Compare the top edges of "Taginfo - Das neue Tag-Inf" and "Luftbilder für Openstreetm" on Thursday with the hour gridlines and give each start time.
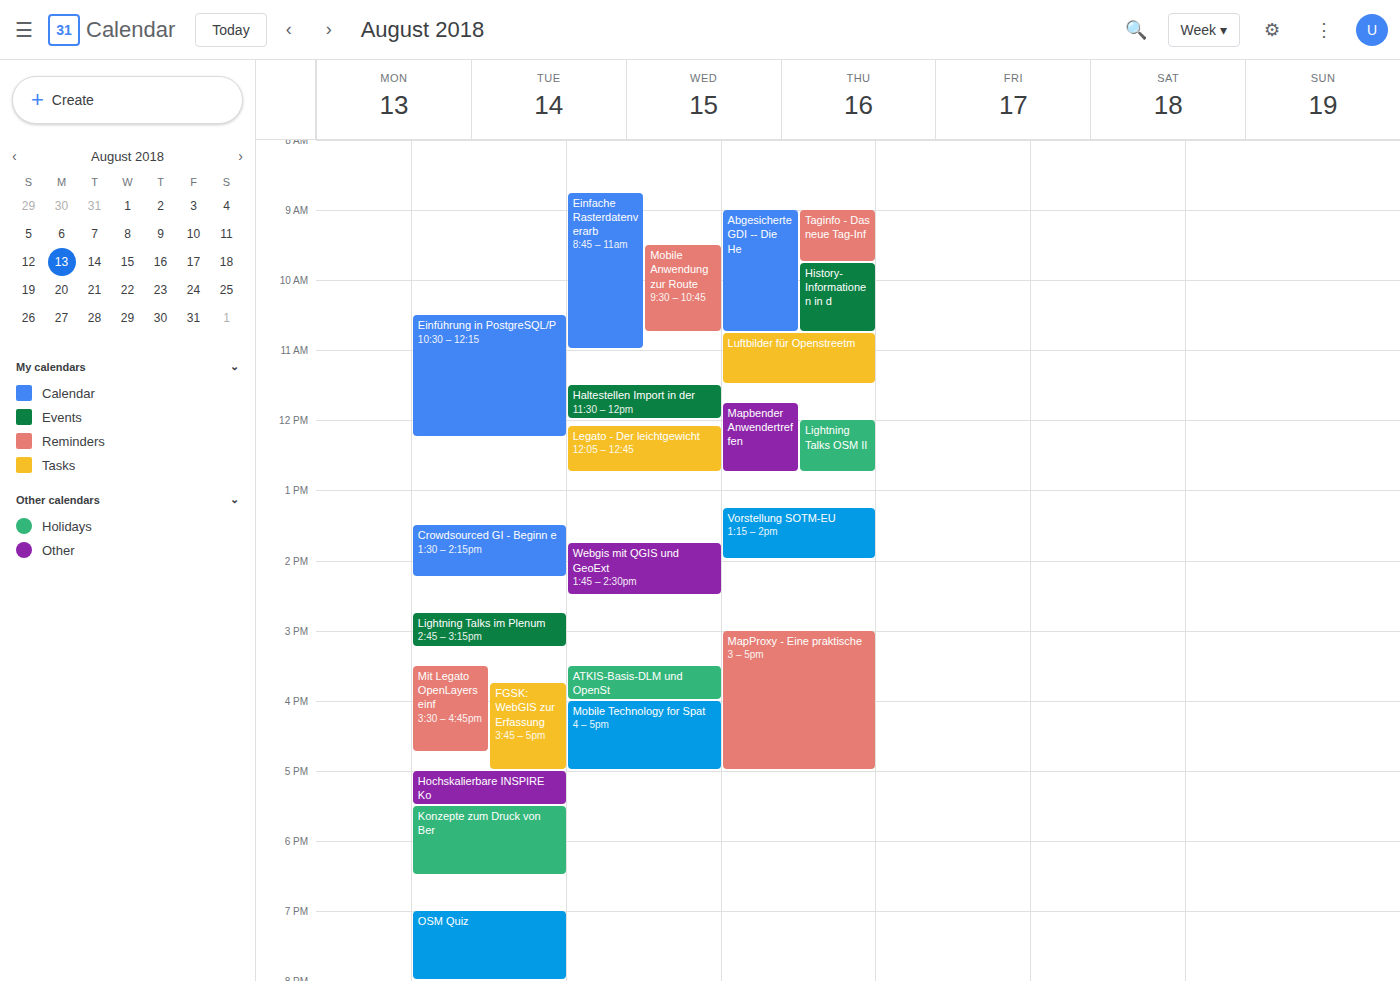
"Taginfo - Das neue Tag-Inf": 9:00 AM, exactly on the 9 AM line. "Luftbilder für Openstreetm": 10:45 AM, neither: three quarters of the way from the 10 AM line to the 11 AM line.